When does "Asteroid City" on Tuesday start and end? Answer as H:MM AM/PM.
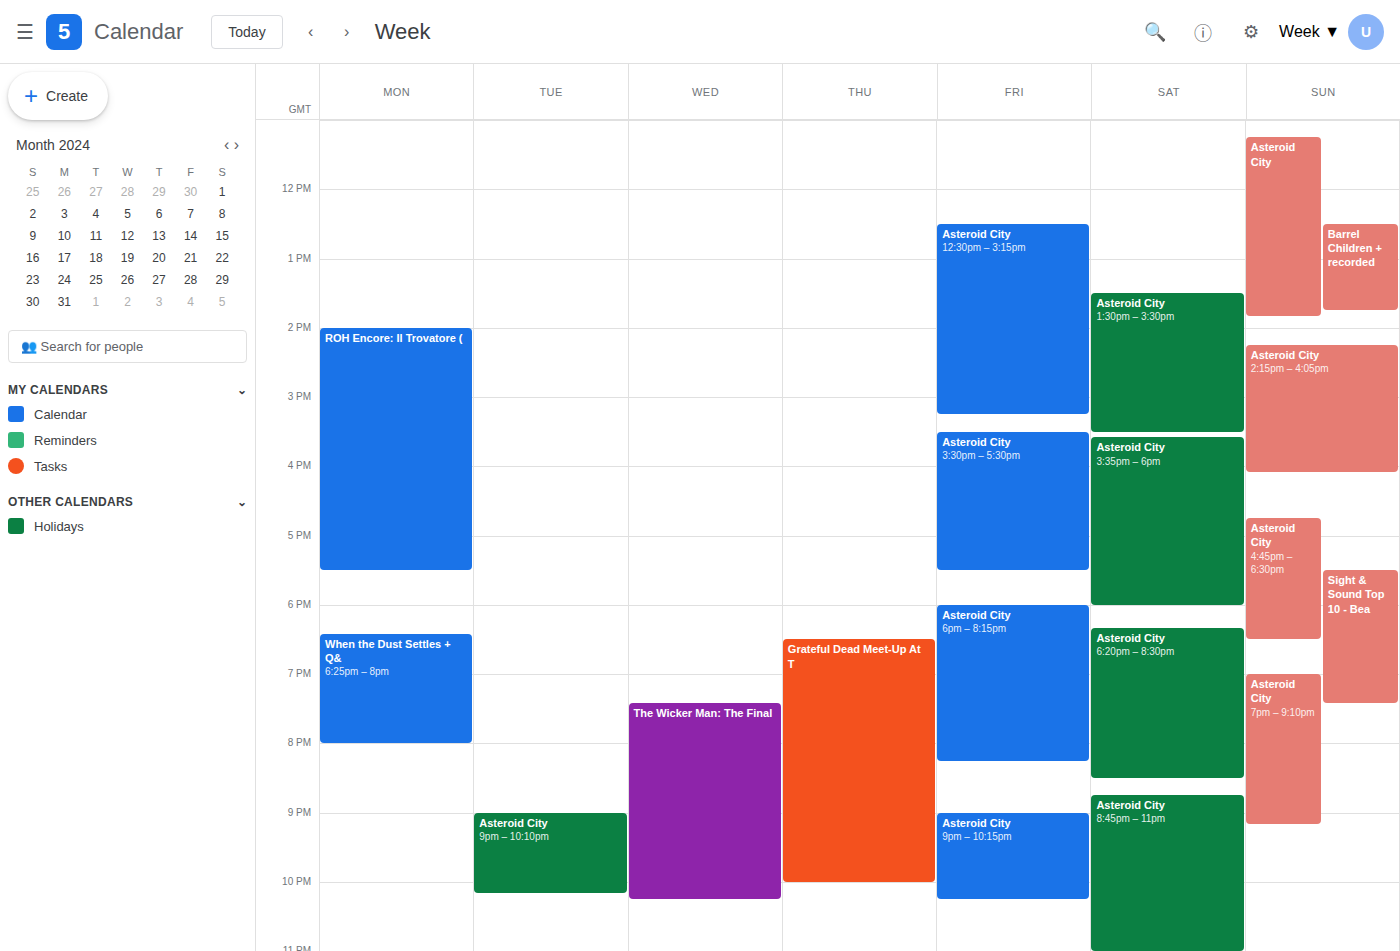
9:00 PM to 10:10 PM